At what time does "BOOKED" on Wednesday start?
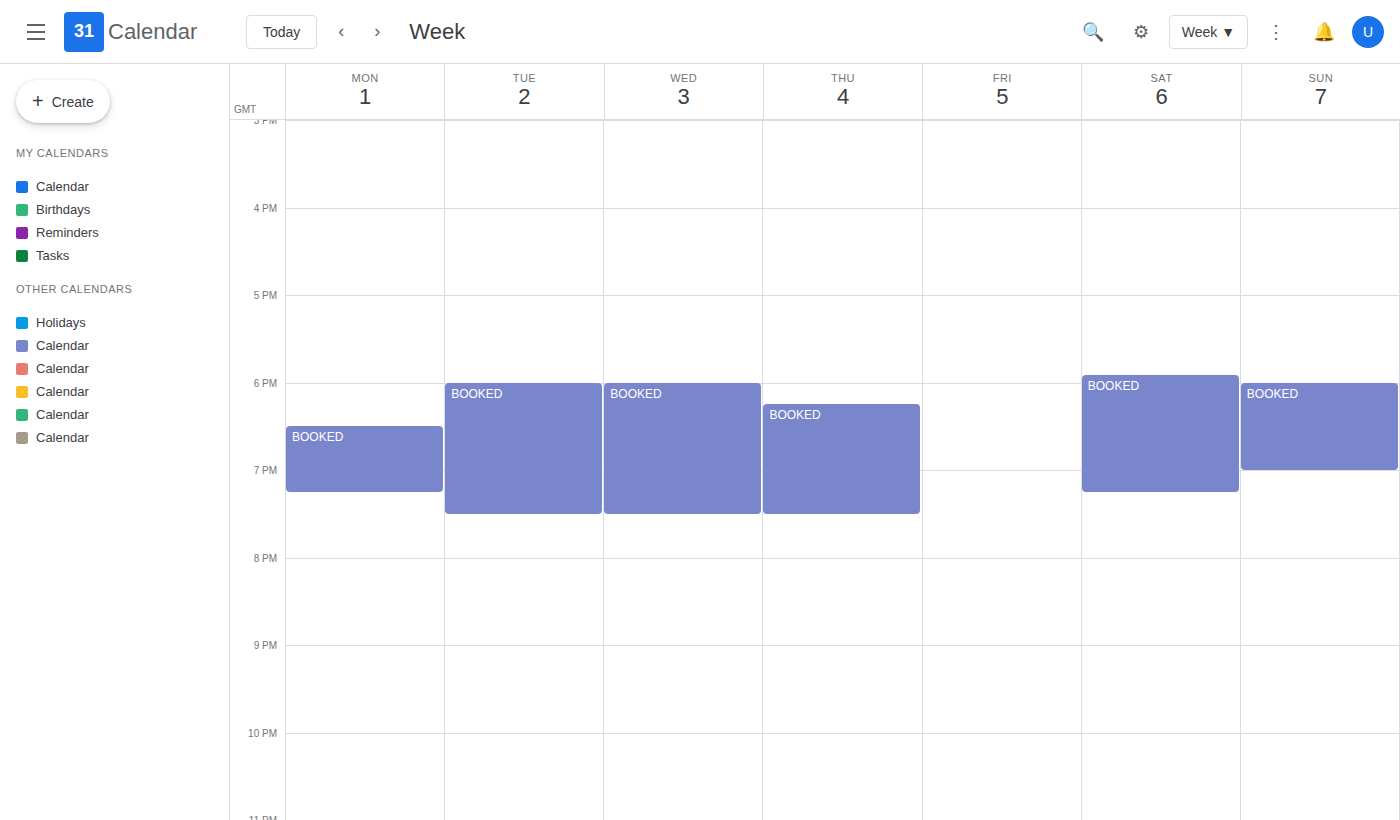
6:00 PM